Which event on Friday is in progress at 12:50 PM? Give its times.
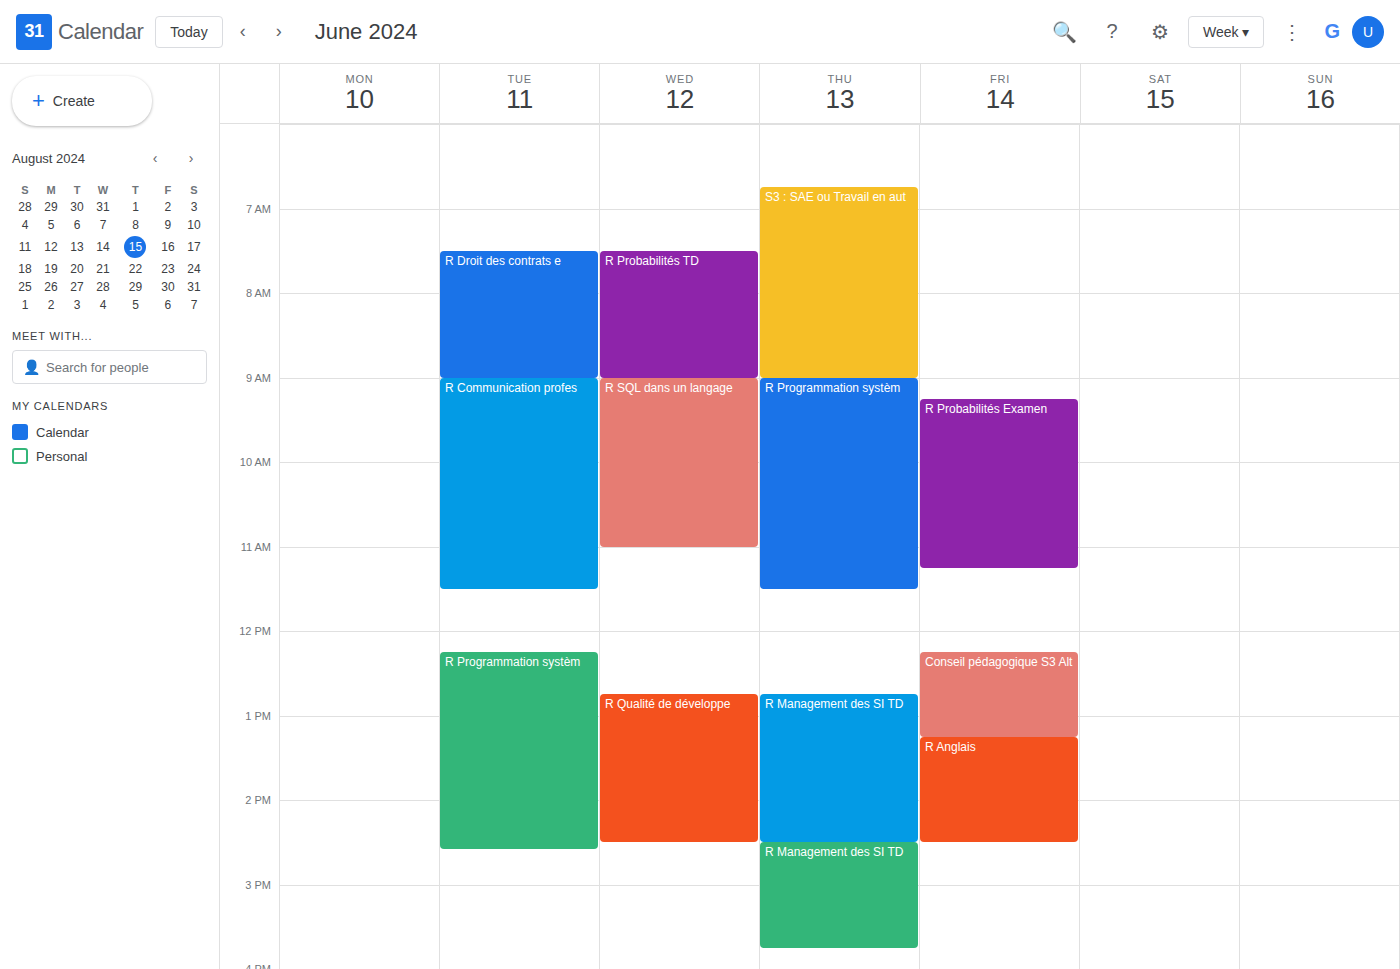
"Conseil pédagogique S3 Alt", 12:15 PM to 1:15 PM